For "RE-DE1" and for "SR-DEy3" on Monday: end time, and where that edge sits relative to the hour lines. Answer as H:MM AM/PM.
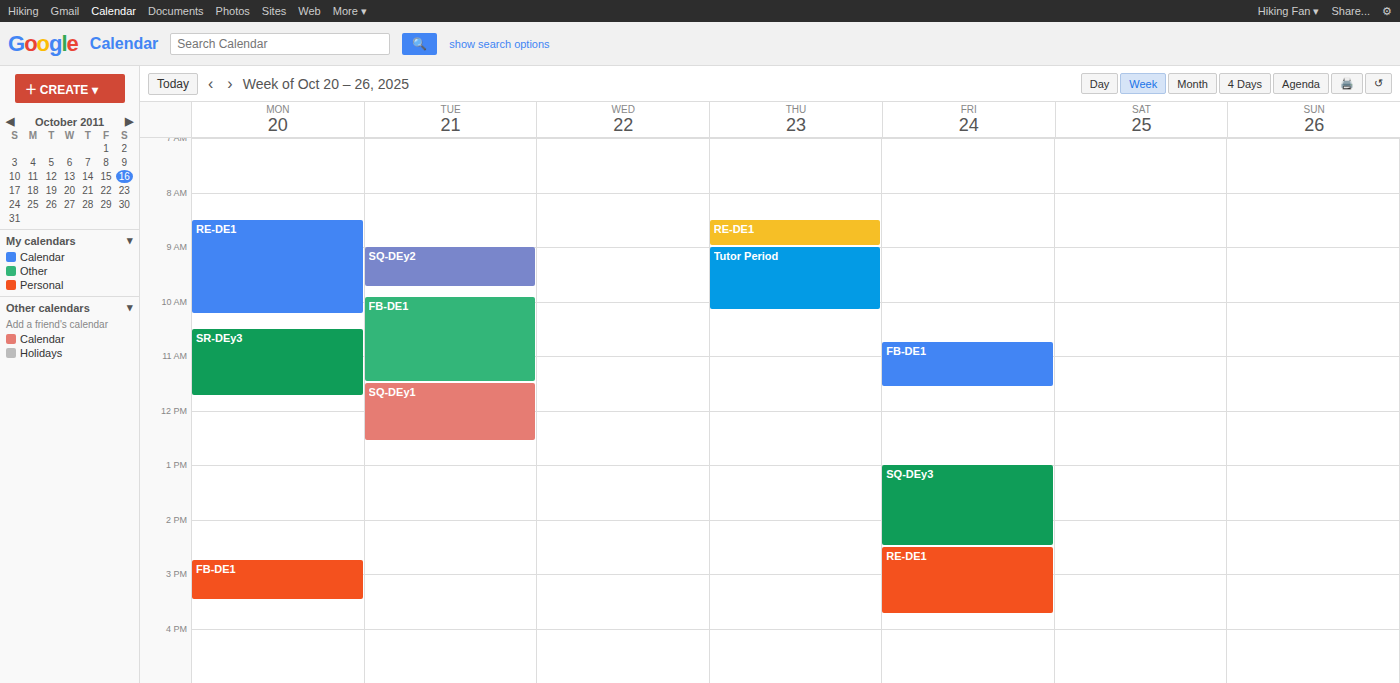
"RE-DE1": 10:15 AM, neither: a quarter of the way from the 10 AM line to the 11 AM line. "SR-DEy3": 11:45 AM, neither: three quarters of the way from the 11 AM line to the 12 PM line.